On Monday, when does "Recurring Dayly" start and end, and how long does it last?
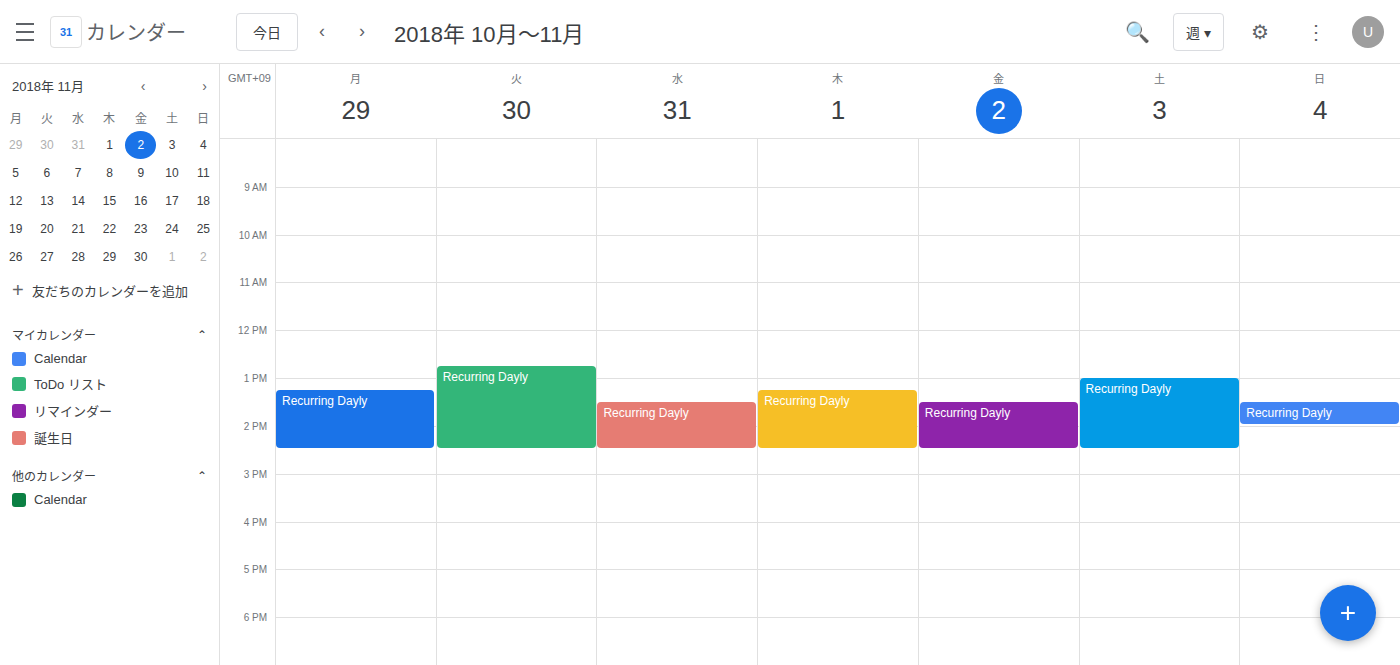
1:15 PM to 2:30 PM, 1 hour 15 minutes